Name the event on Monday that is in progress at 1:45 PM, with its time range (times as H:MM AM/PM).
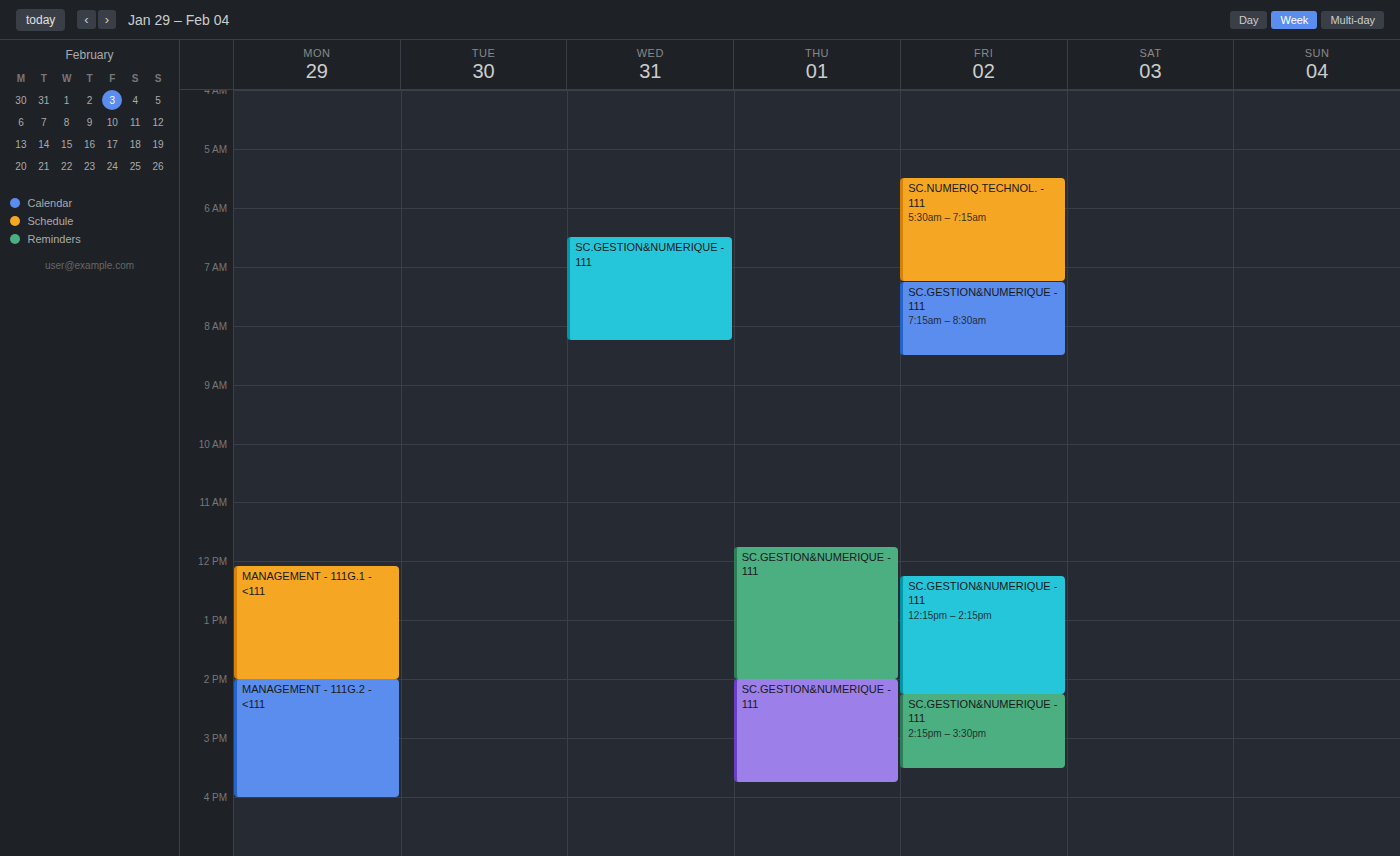
"MANAGEMENT - 111G.1 - <111", 12:05 PM to 2:00 PM